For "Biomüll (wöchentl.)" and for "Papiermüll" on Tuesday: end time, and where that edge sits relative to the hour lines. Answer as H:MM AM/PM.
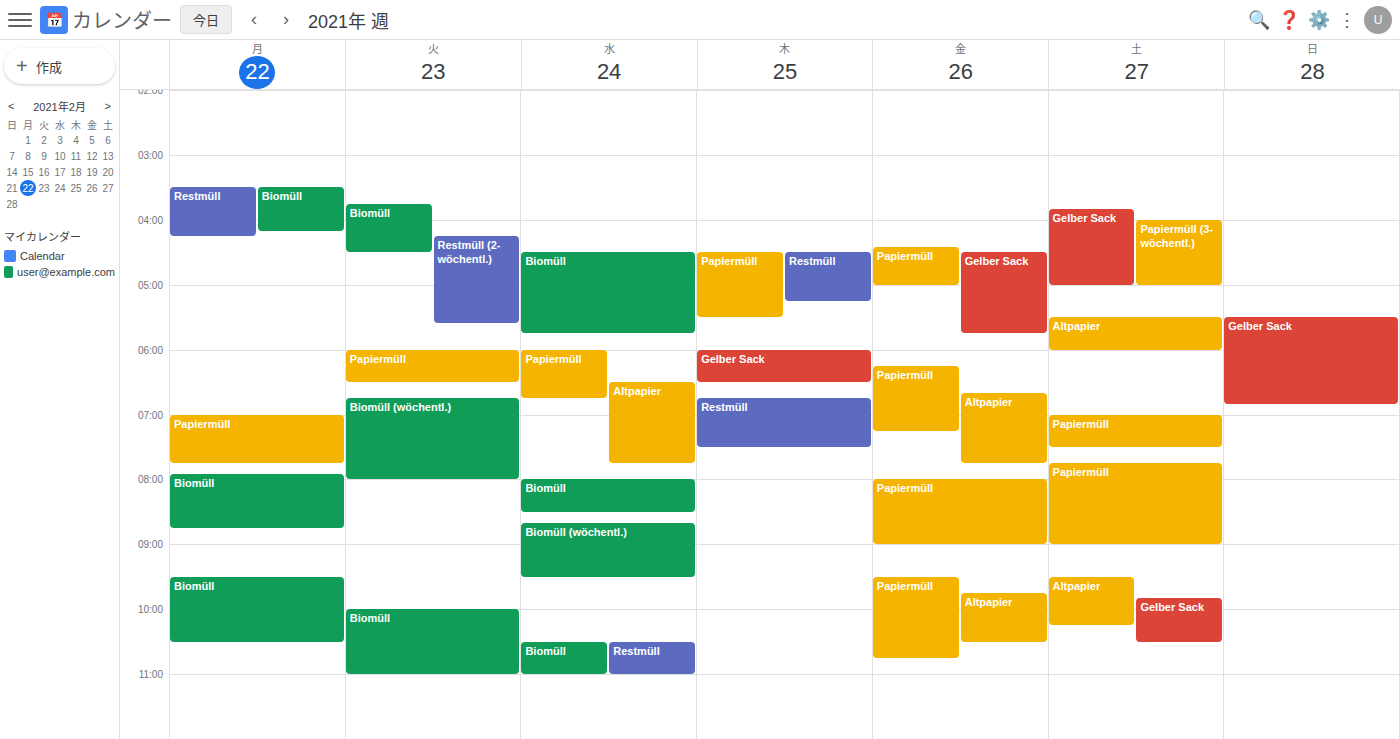
"Biomüll (wöchentl.)": 8:00 AM, exactly on the 8 AM line. "Papiermüll": 6:30 AM, halfway between the 6 AM and 7 AM lines.